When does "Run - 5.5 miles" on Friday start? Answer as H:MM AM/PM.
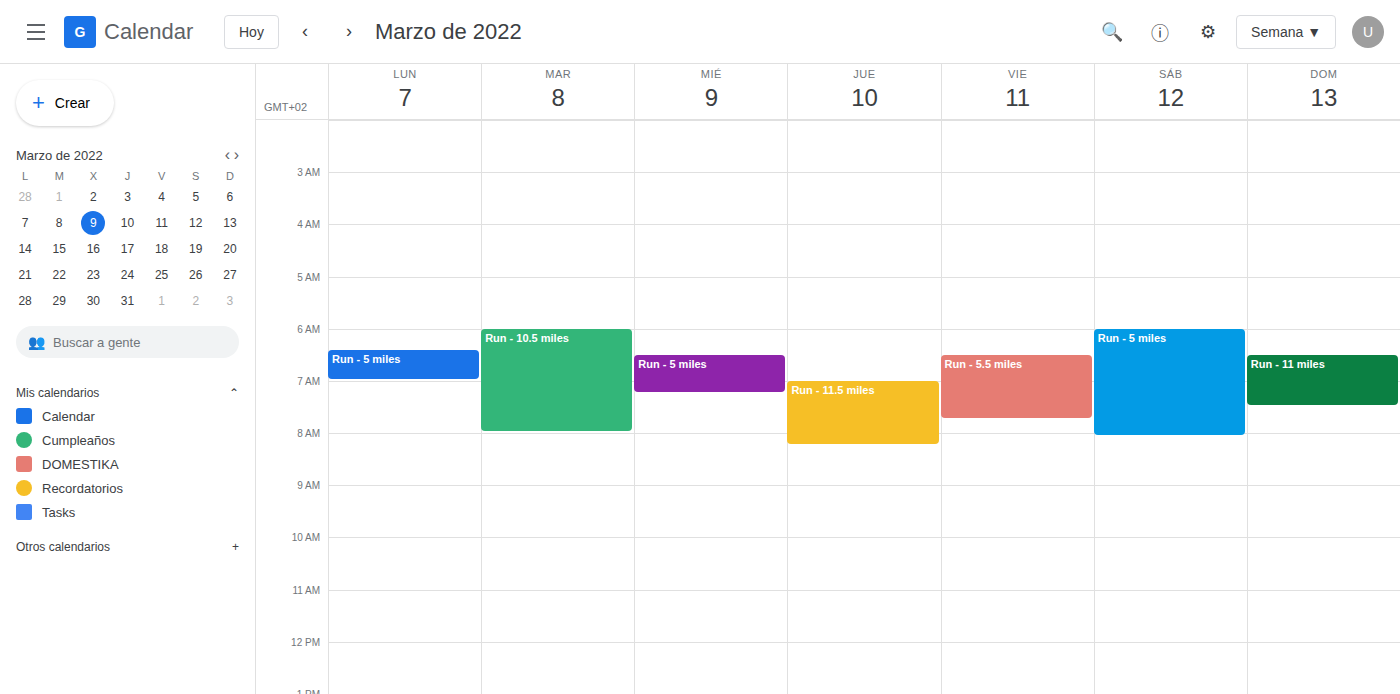
6:30 AM